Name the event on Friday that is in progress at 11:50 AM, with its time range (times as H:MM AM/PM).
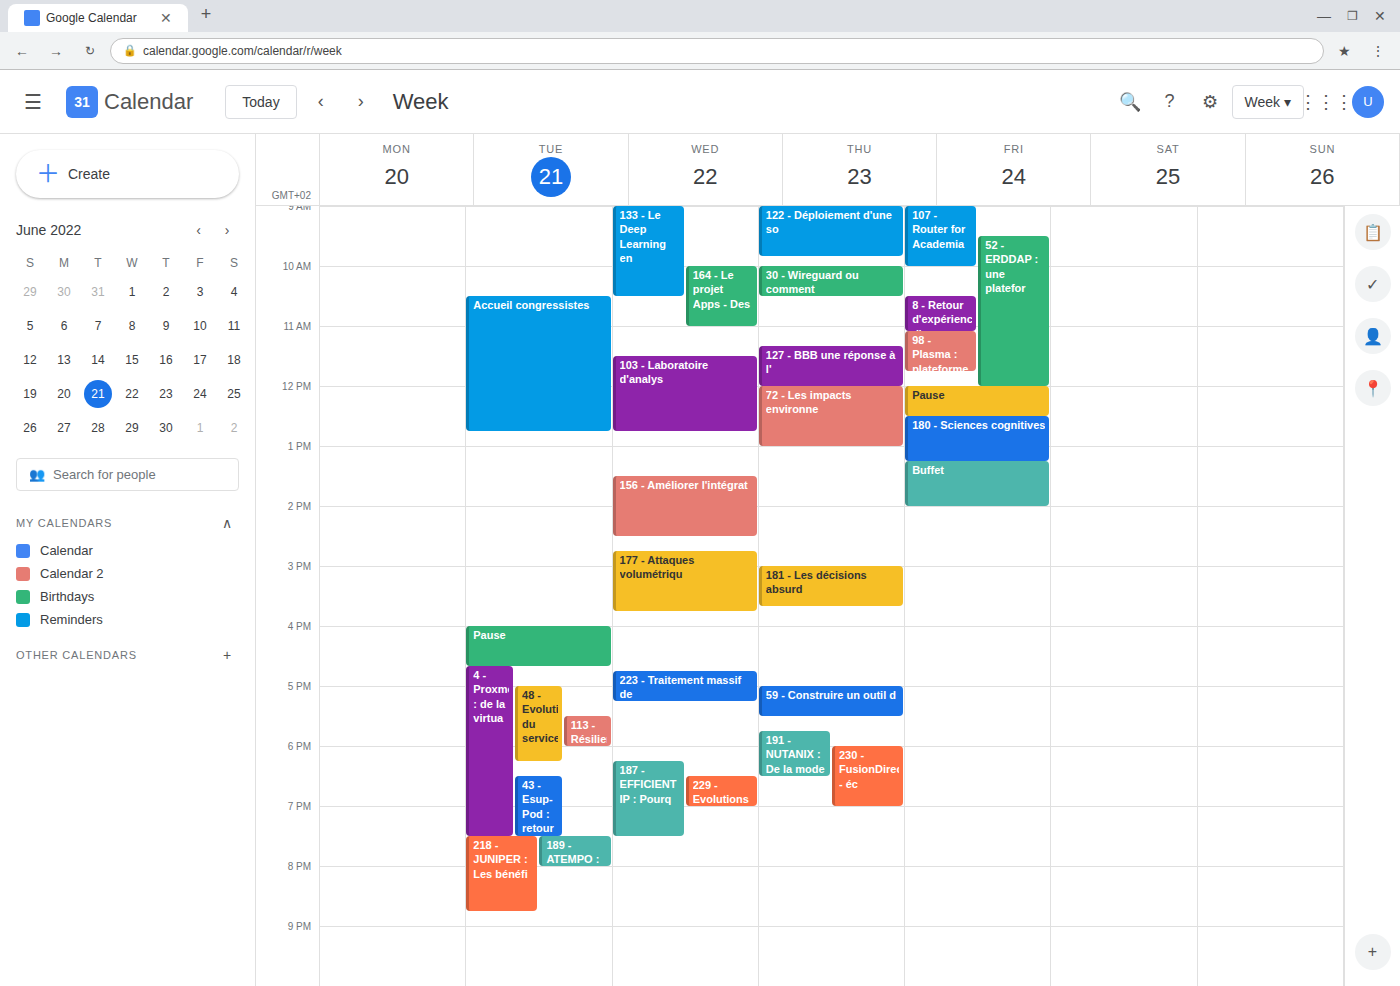
"52 - ERDDAP : une platefor", 9:30 AM to 12:00 PM